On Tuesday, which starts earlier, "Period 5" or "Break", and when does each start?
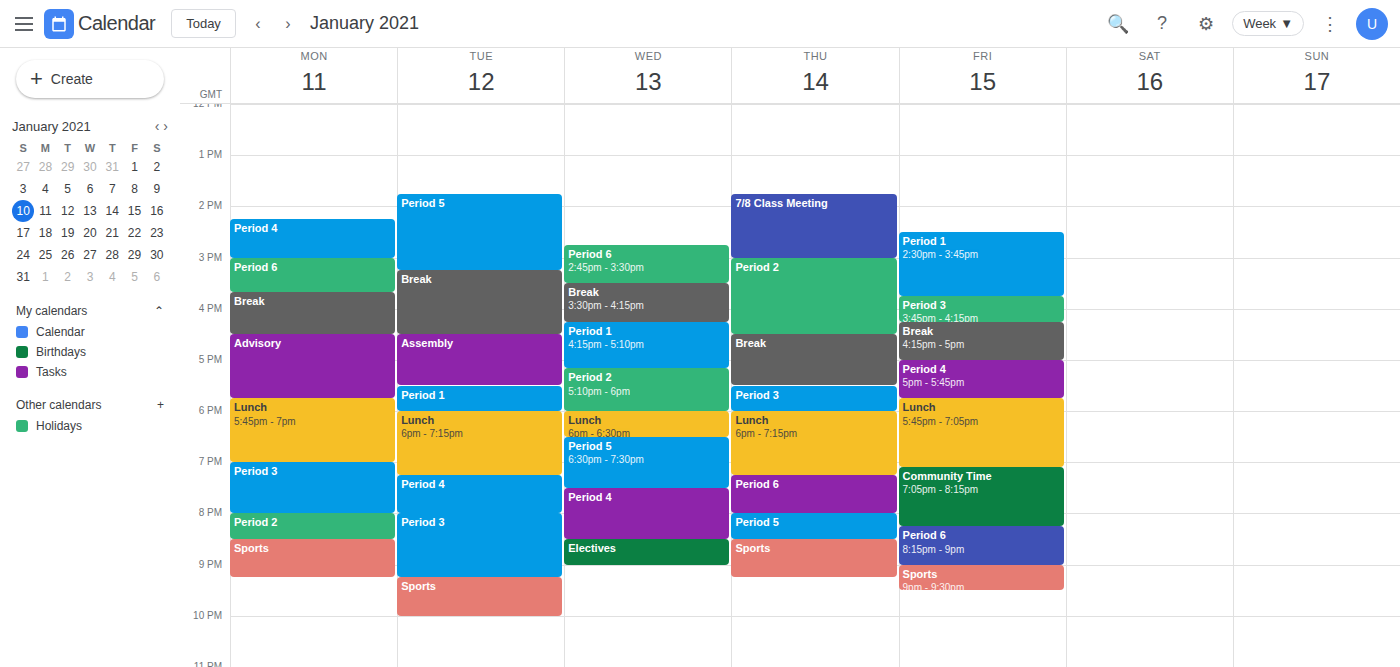
"Period 5" 1:45 PM; "Break" 3:15 PM.